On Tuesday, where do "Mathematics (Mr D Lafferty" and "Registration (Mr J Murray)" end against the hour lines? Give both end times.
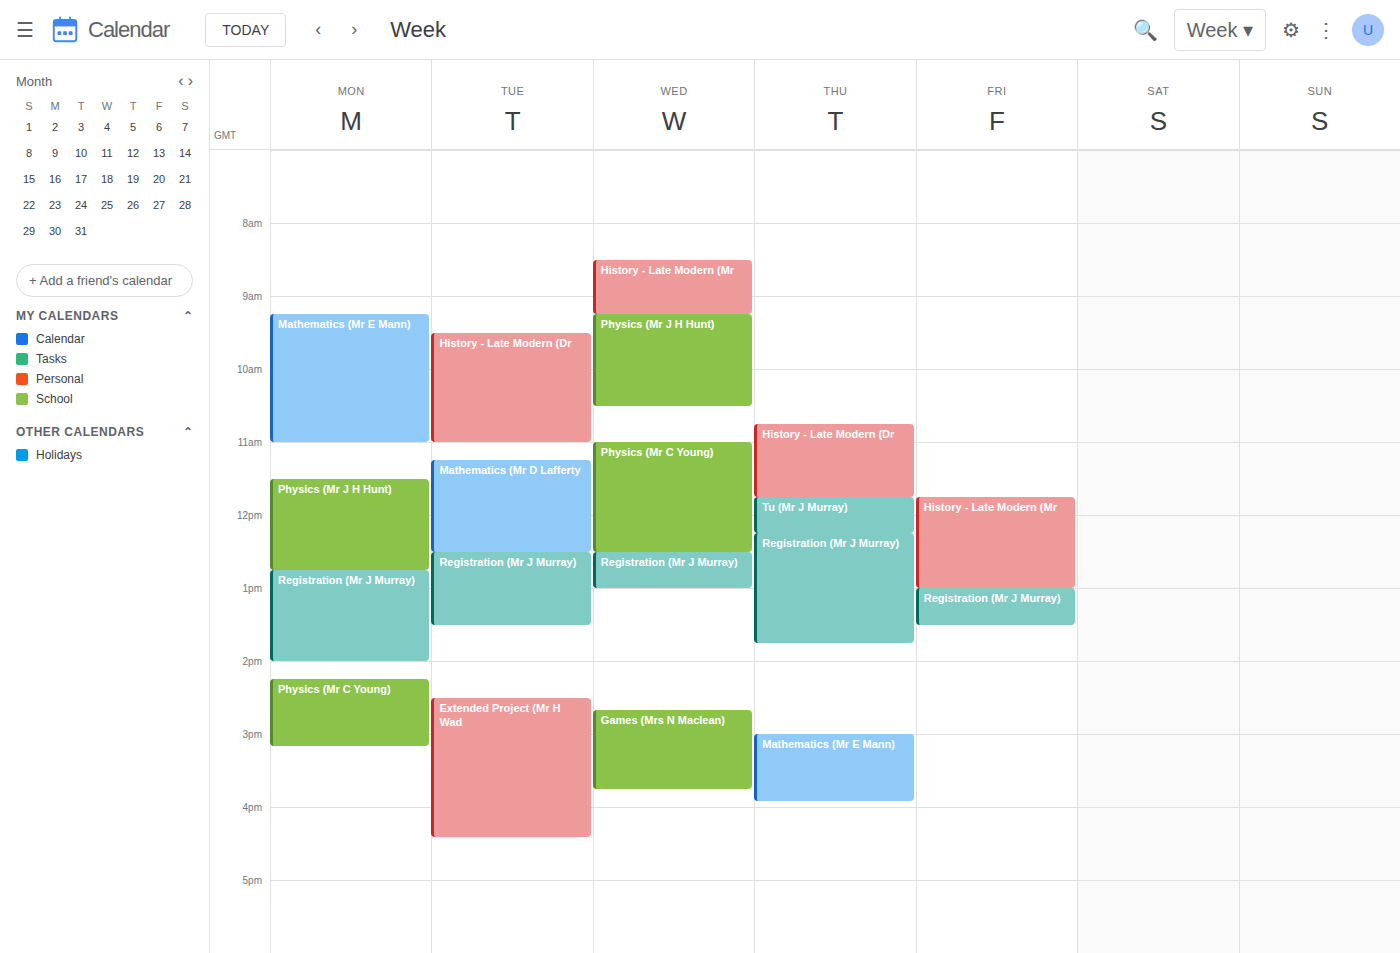
"Mathematics (Mr D Lafferty": 12:30, halfway between the 12:00 and 13:00 lines. "Registration (Mr J Murray)": 13:30, halfway between the 13:00 and 14:00 lines.